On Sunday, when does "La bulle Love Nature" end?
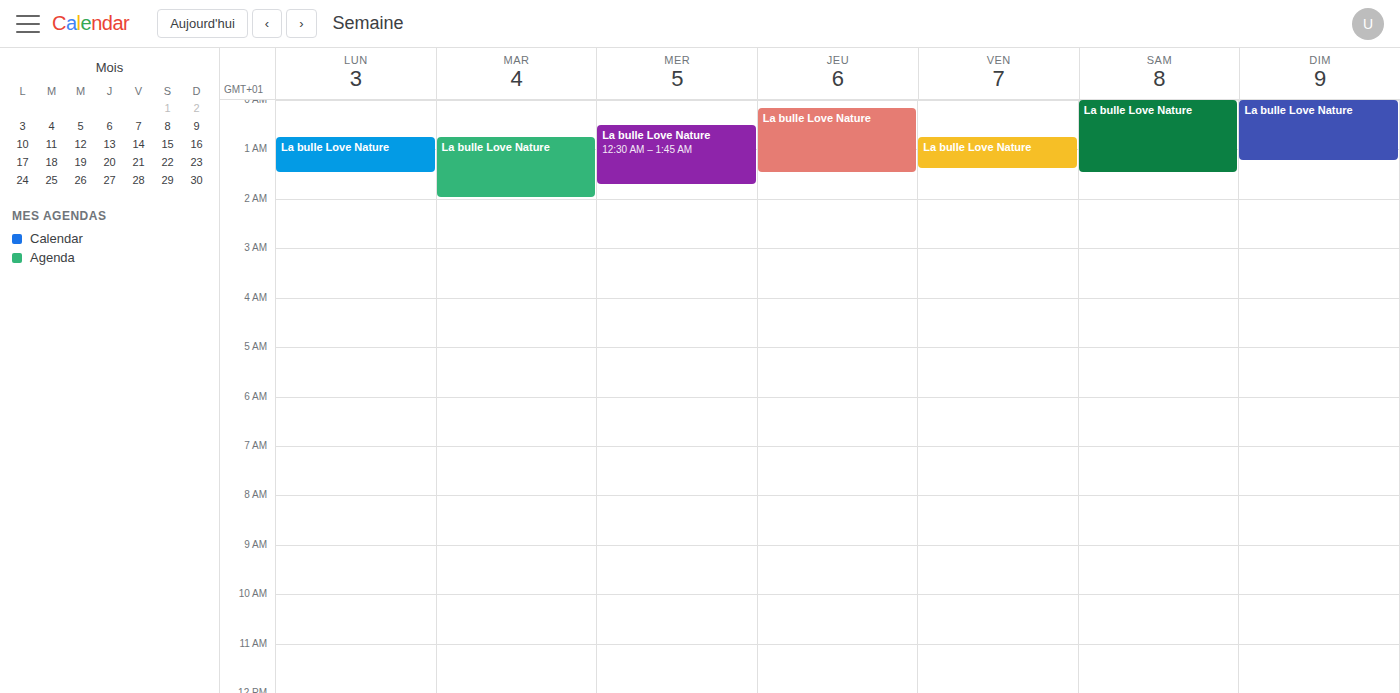
1:15 AM